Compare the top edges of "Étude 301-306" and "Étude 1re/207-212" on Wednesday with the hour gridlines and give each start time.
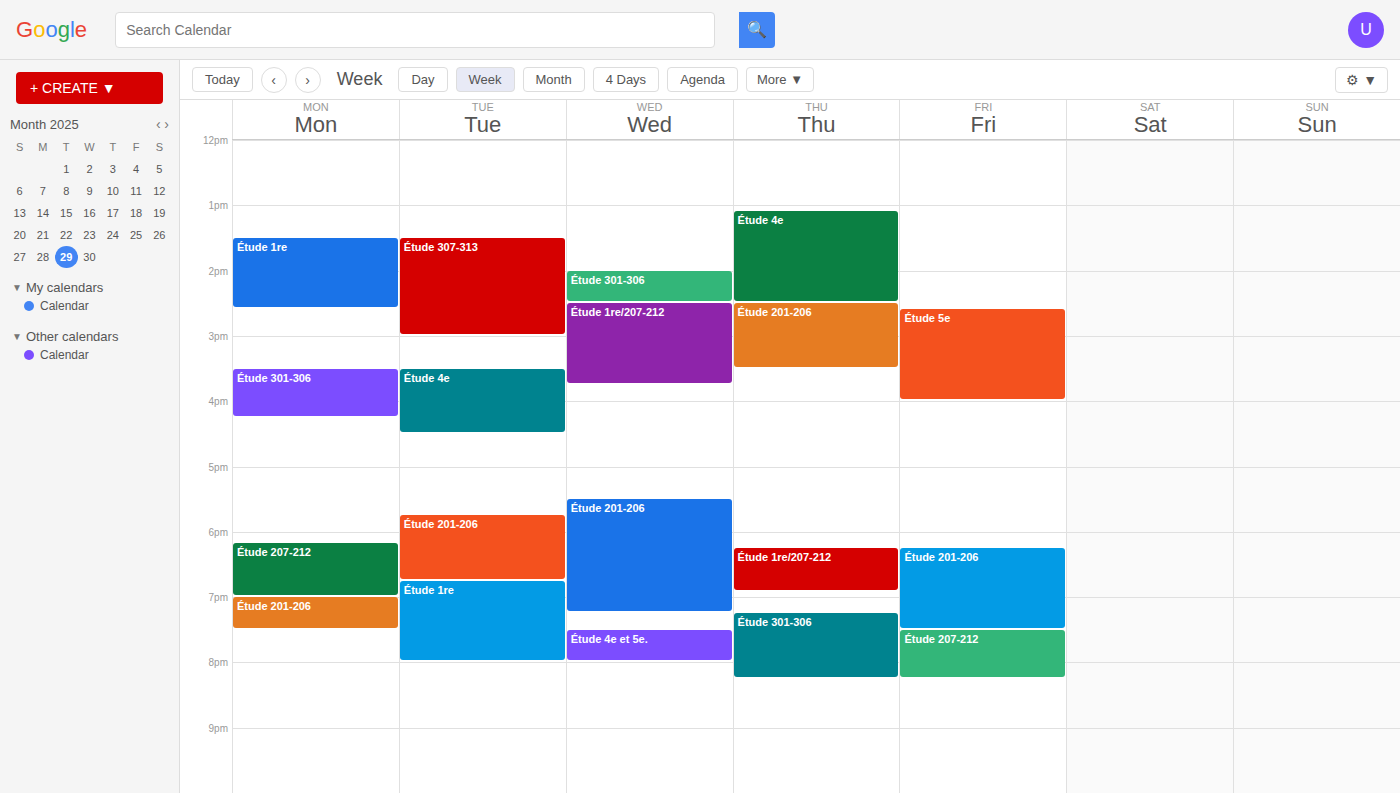
"Étude 301-306": 2:00 PM, exactly on the 2 PM line. "Étude 1re/207-212": 2:30 PM, halfway between the 2 PM and 3 PM lines.